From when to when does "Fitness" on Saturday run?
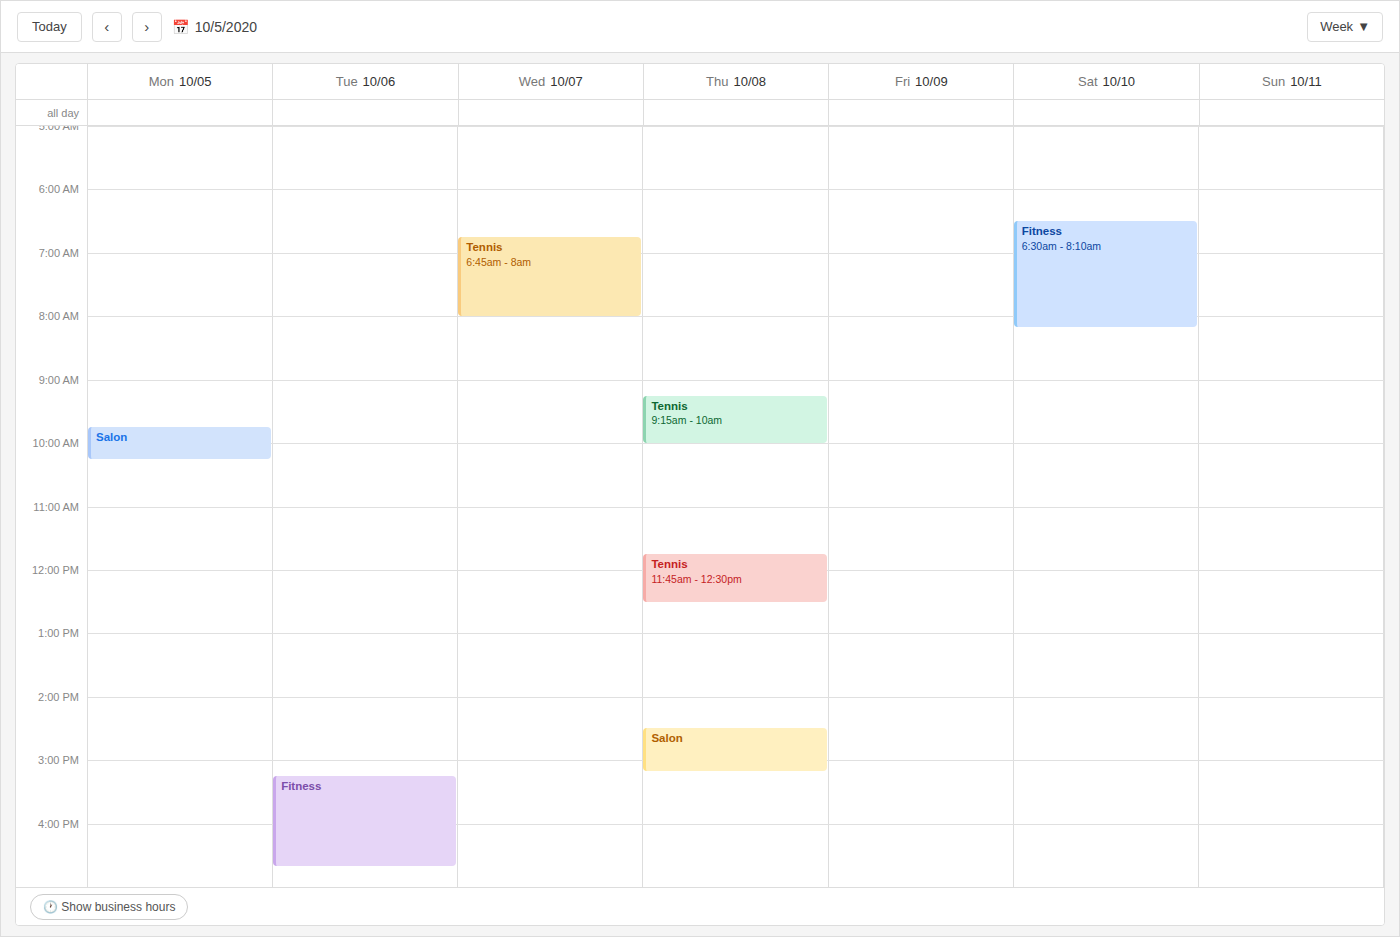
6:30 AM to 8:10 AM